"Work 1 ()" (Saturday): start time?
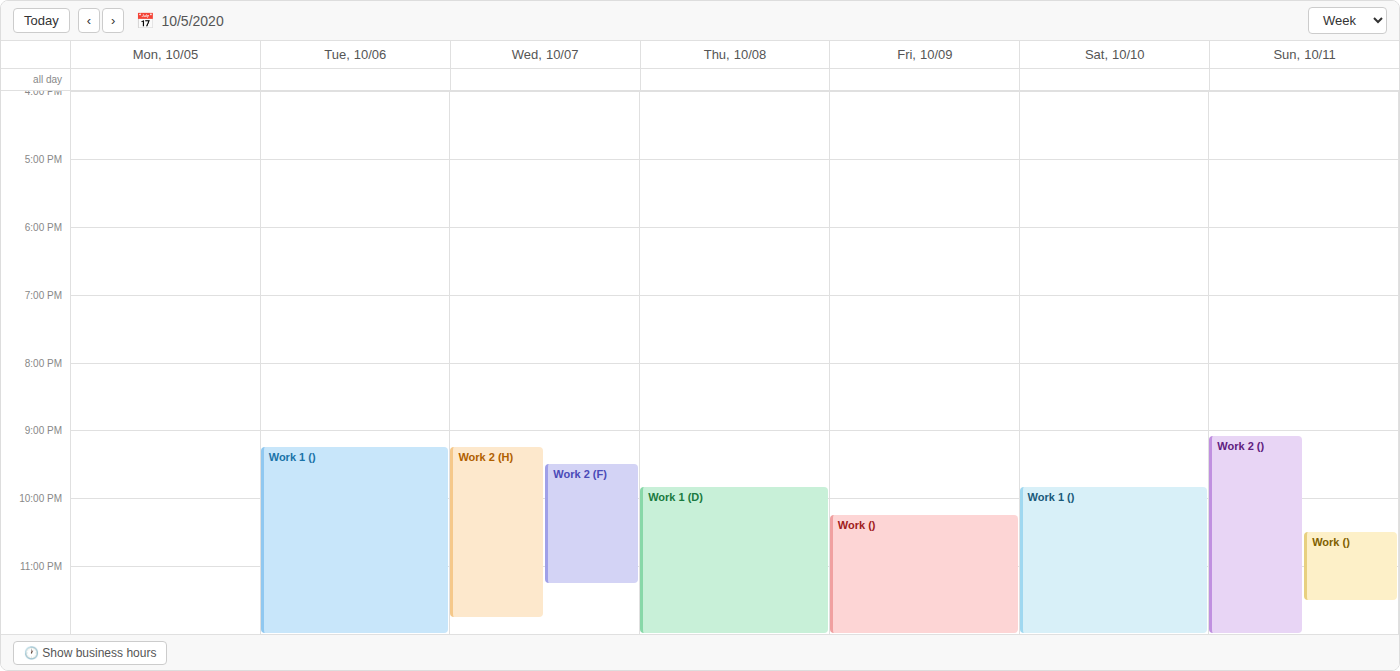
9:50 PM